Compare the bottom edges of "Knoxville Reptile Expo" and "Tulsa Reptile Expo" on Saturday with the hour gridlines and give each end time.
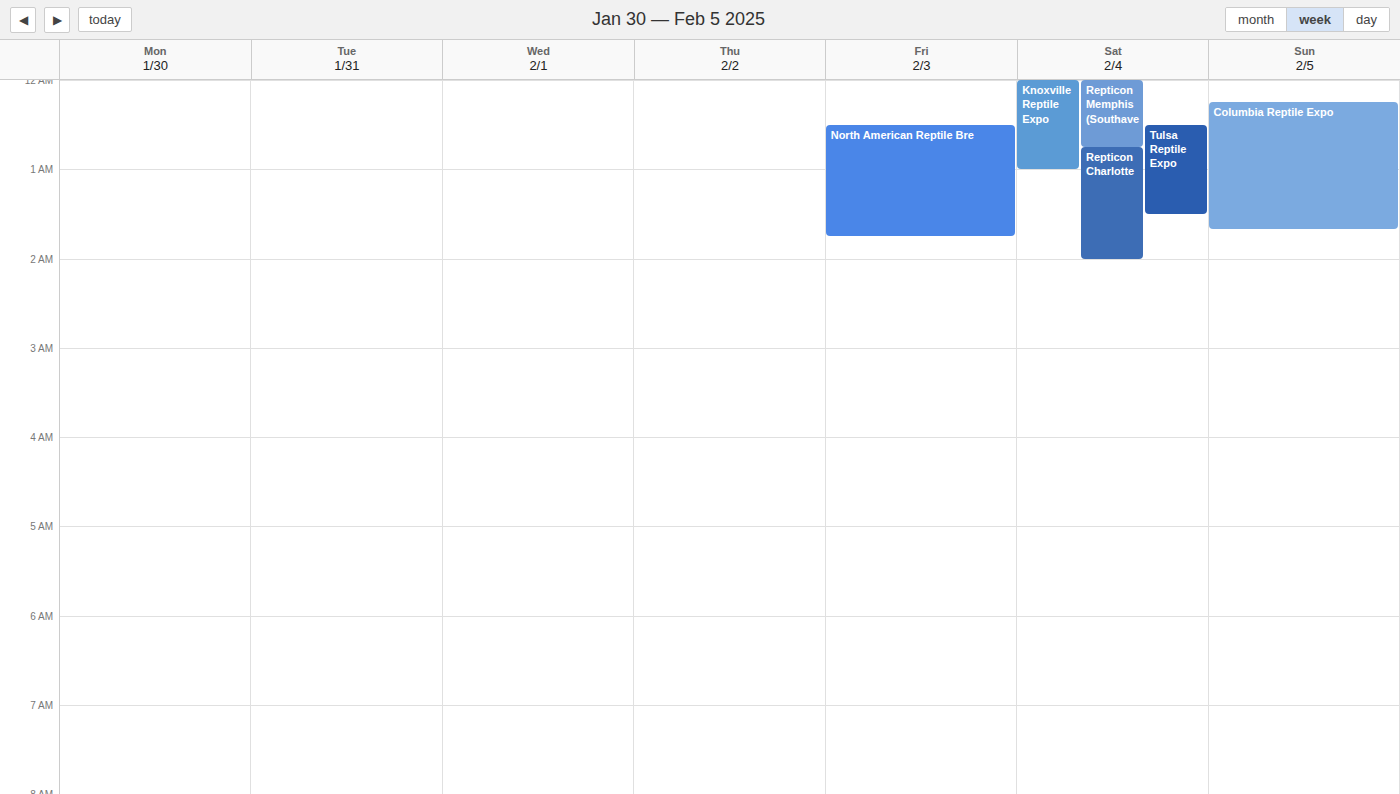
"Knoxville Reptile Expo": 1:00 AM, exactly on the 1 AM line. "Tulsa Reptile Expo": 1:30 AM, halfway between the 1 AM and 2 AM lines.